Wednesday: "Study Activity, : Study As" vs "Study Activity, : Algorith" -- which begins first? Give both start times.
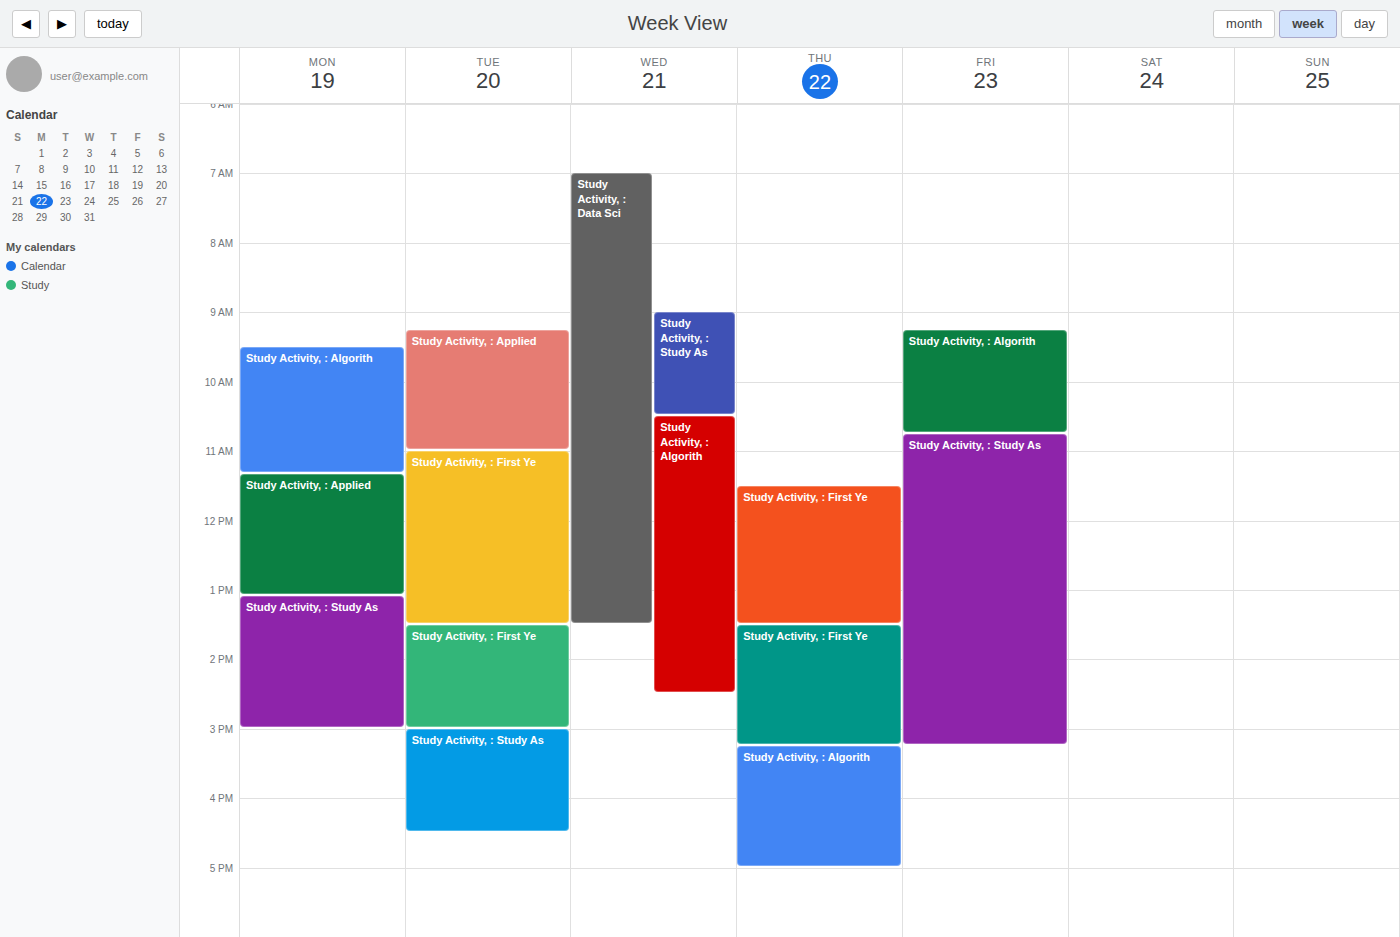
"Study Activity, : Study As" 9:00 AM; "Study Activity, : Algorith" 10:30 AM.